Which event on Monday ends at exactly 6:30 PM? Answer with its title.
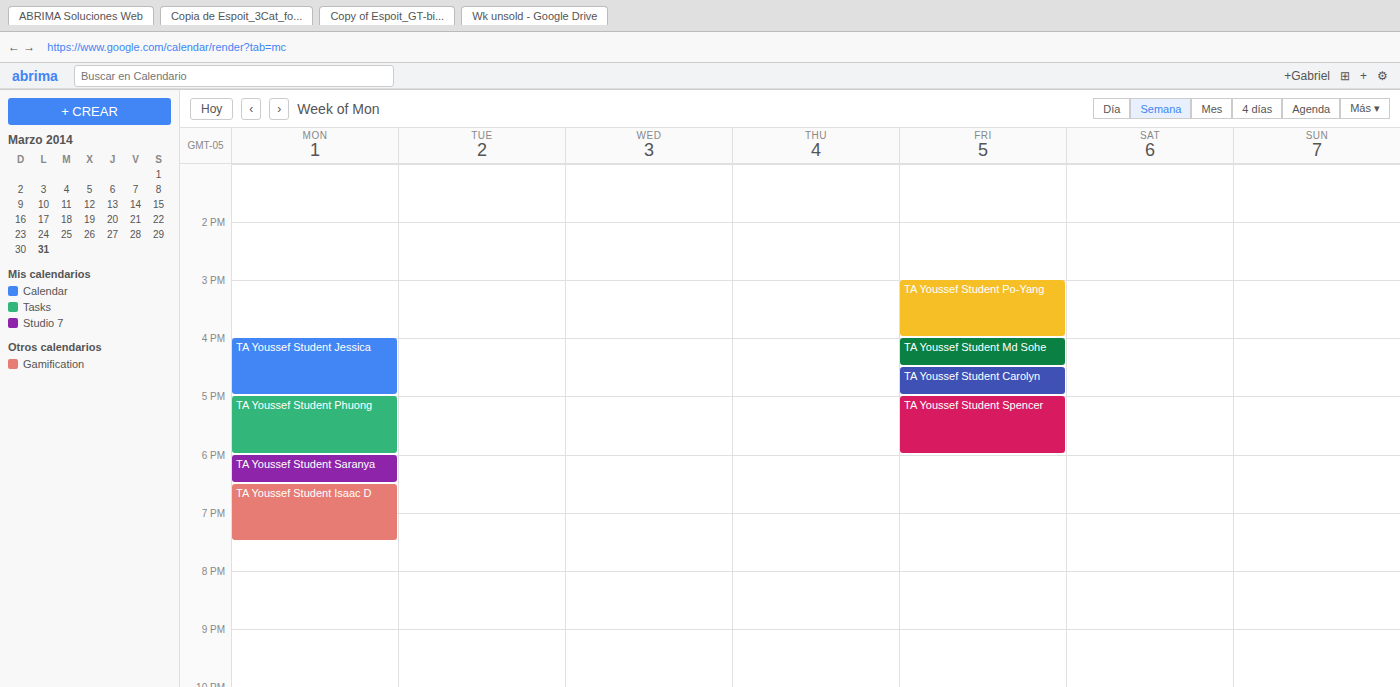
"TA Youssef Student Saranya"